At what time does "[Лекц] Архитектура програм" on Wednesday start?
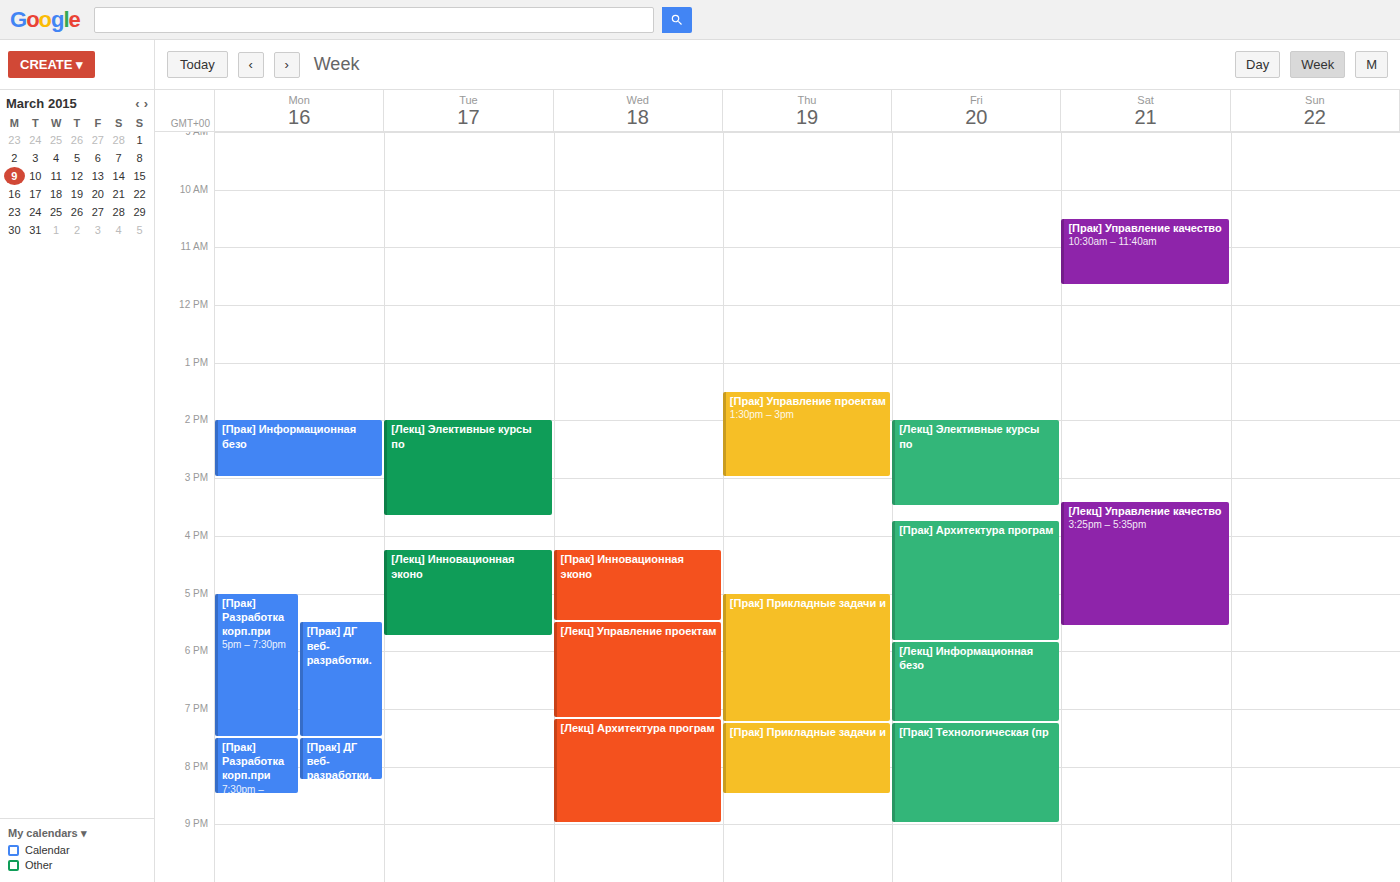
7:10 PM